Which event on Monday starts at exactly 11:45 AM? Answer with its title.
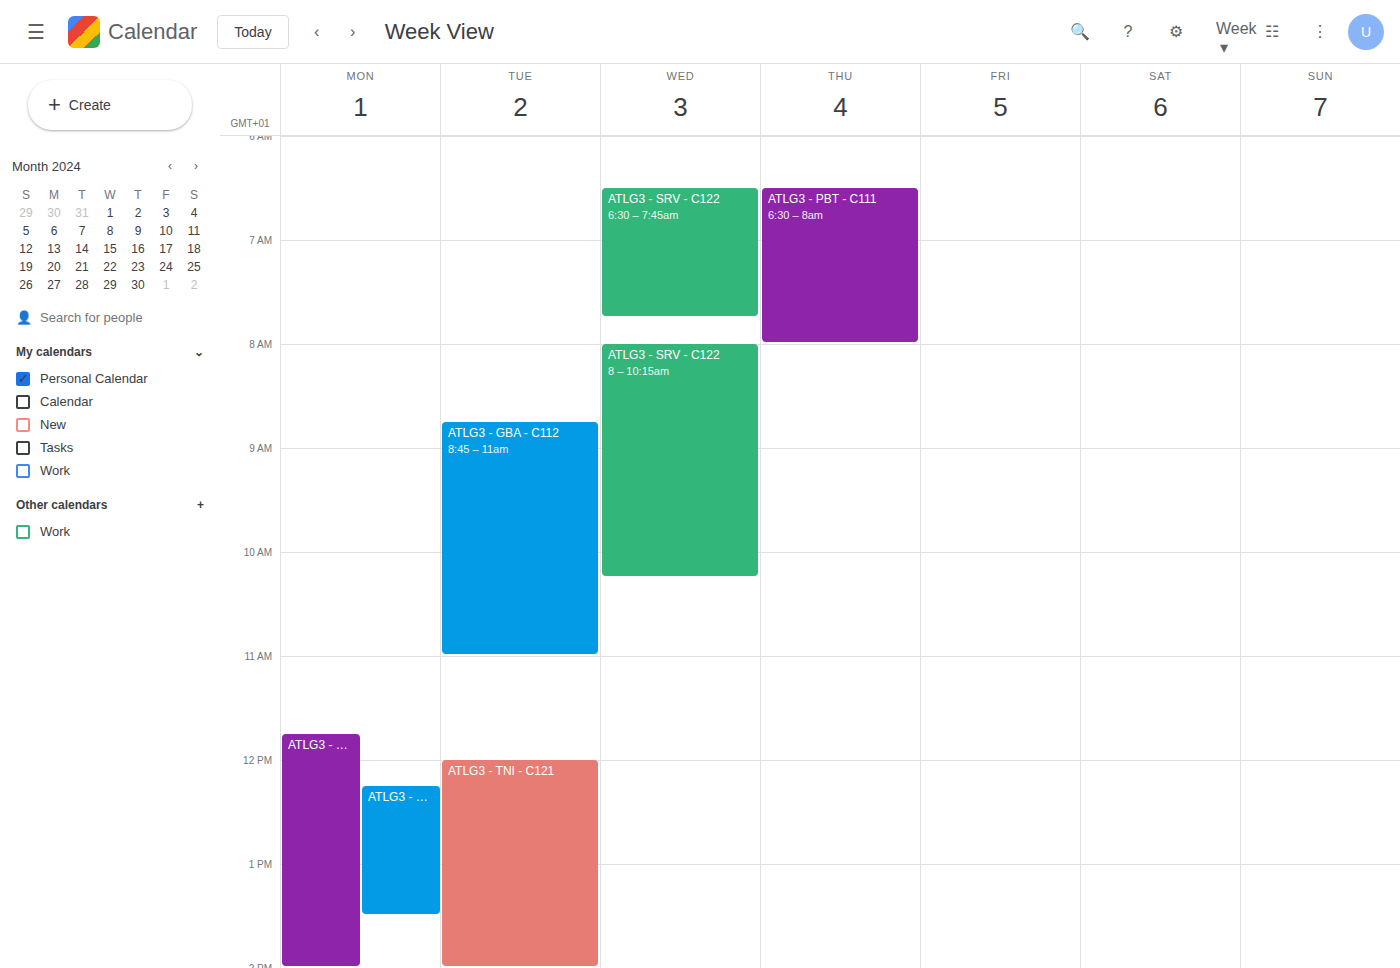
"ATLG3 - PBT - C111"